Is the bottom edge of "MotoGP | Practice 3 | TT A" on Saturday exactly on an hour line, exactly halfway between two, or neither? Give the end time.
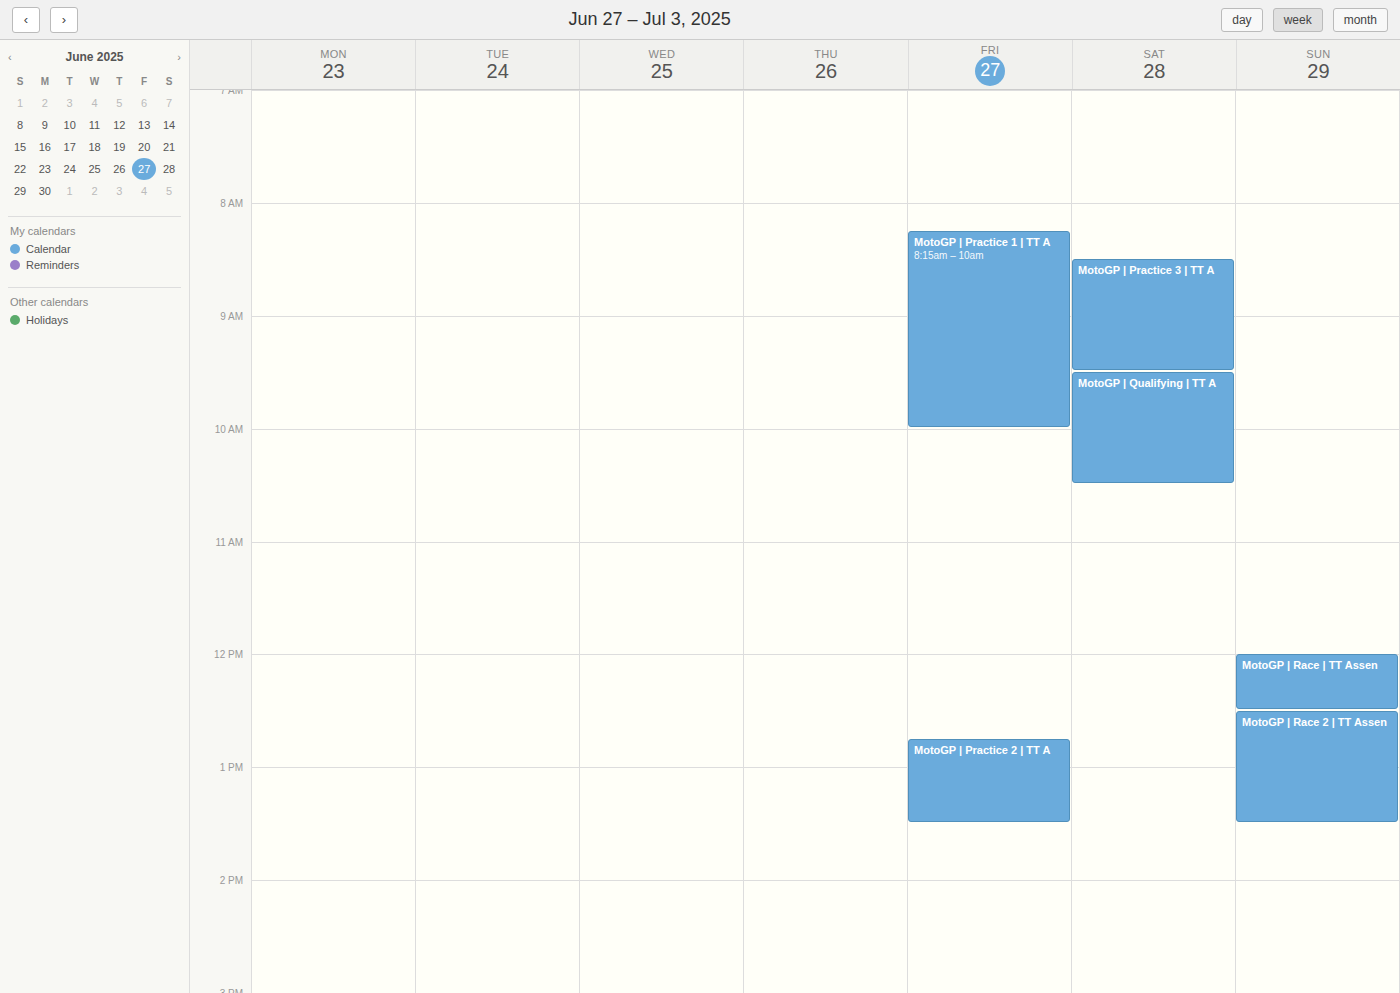
9:30 AM -- halfway between the 9 AM and 10 AM lines.